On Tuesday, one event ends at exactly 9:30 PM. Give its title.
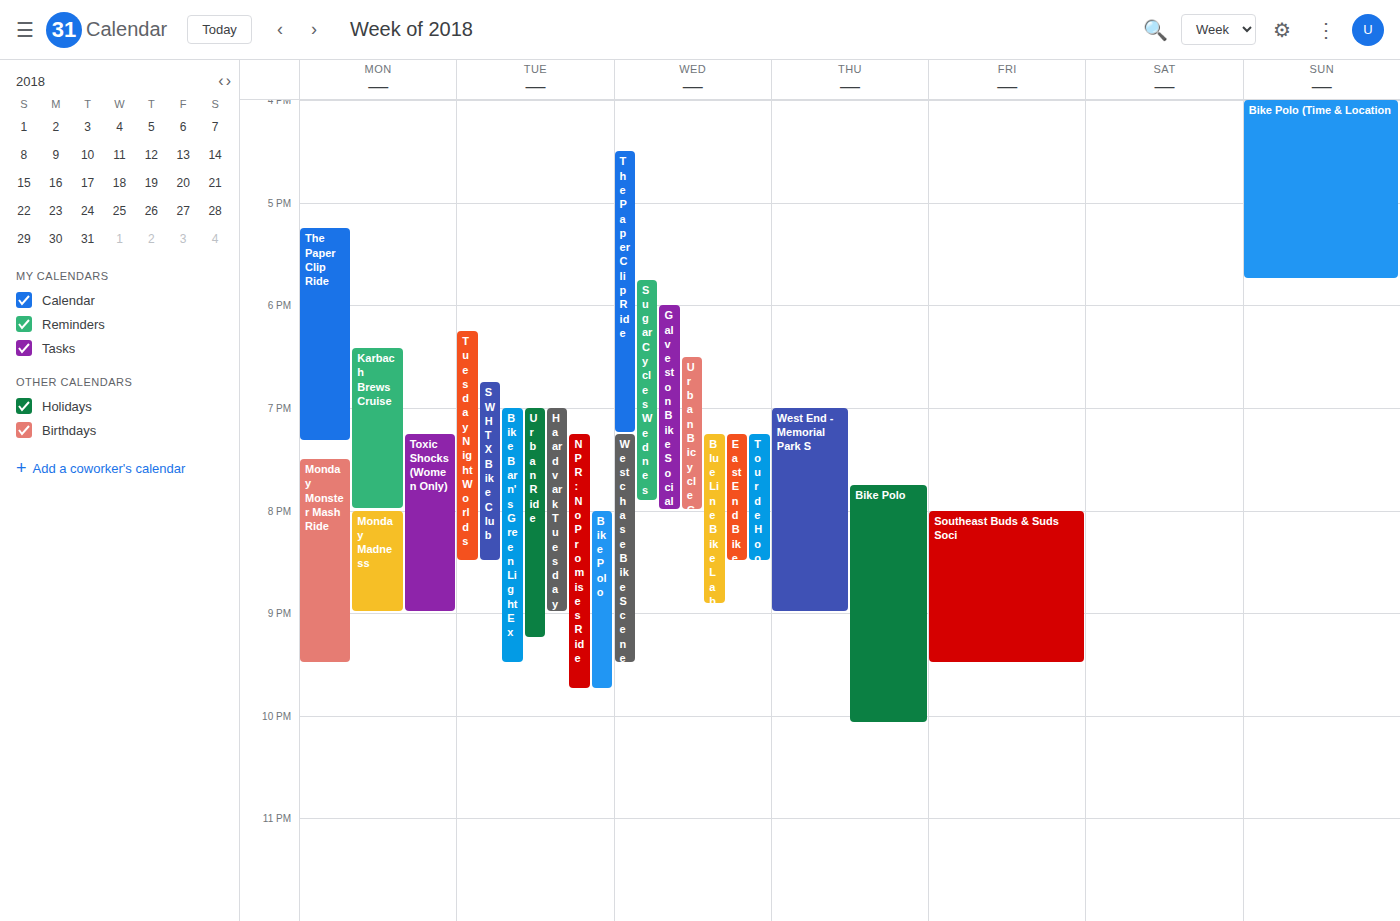
"Bike Barn's Green Light Ex"